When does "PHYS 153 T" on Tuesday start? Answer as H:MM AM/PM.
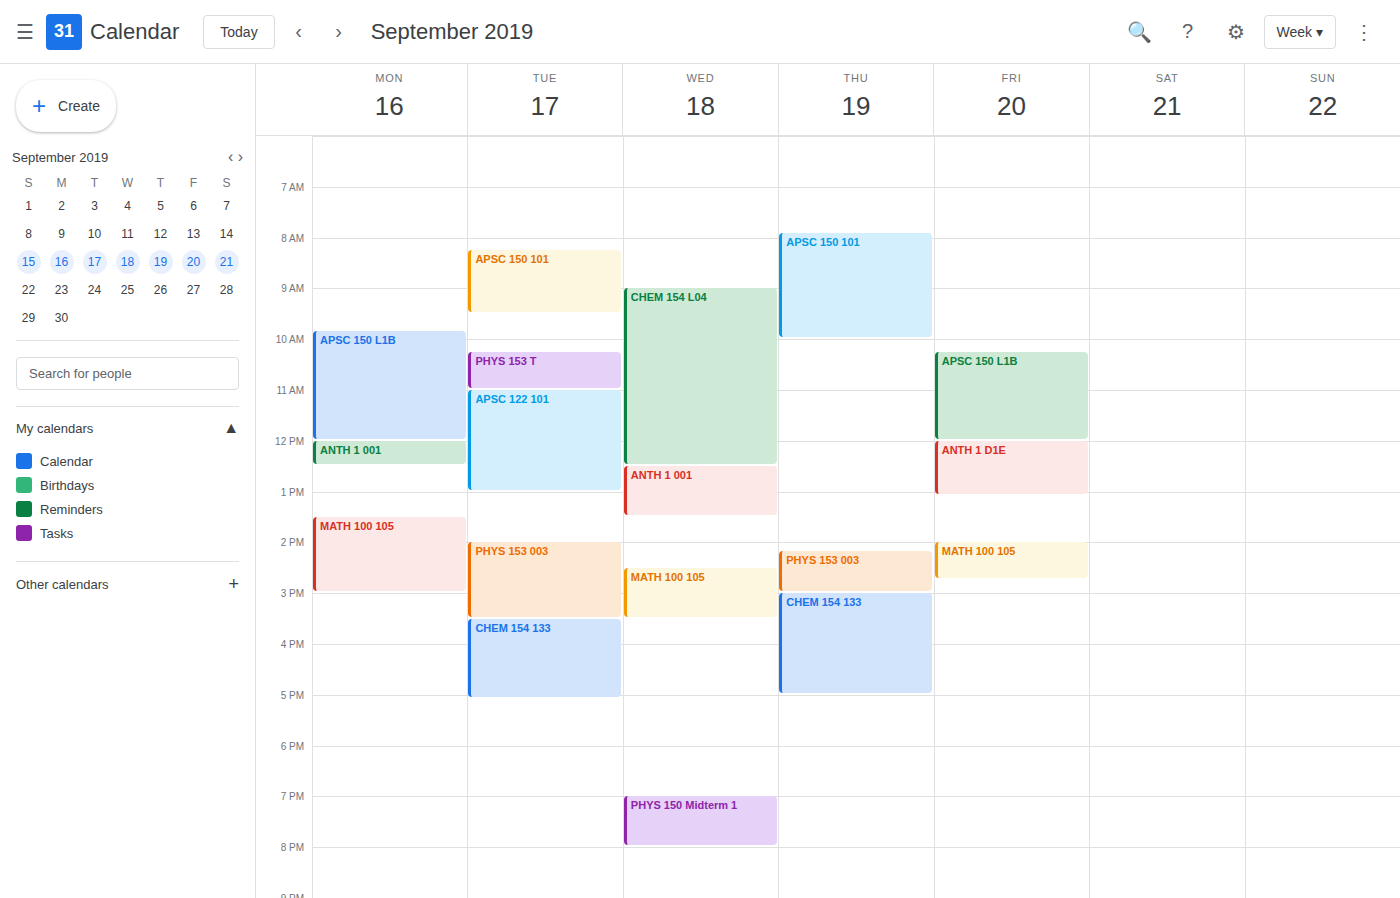
10:15 AM